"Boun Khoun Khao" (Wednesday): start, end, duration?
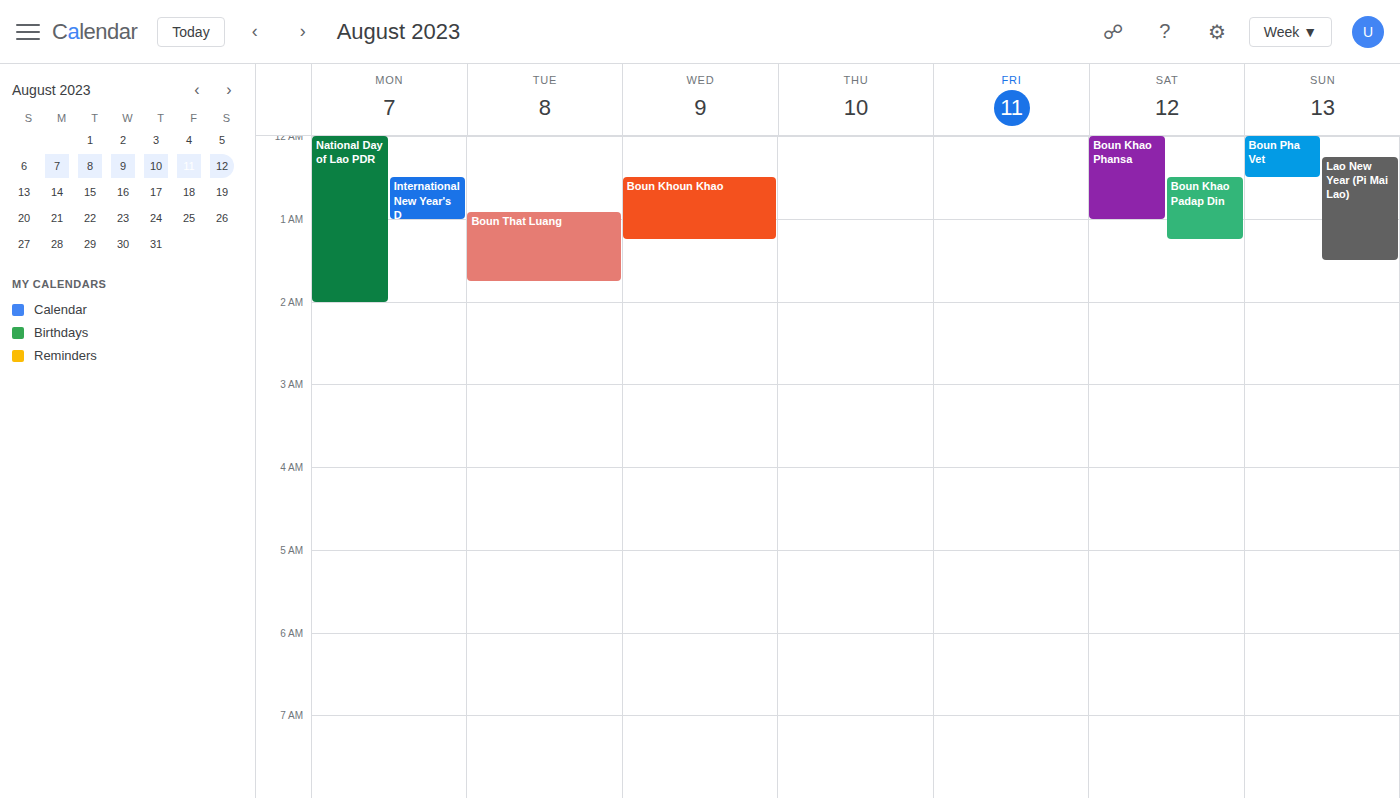
12:30 AM to 1:15 AM, 45 minutes